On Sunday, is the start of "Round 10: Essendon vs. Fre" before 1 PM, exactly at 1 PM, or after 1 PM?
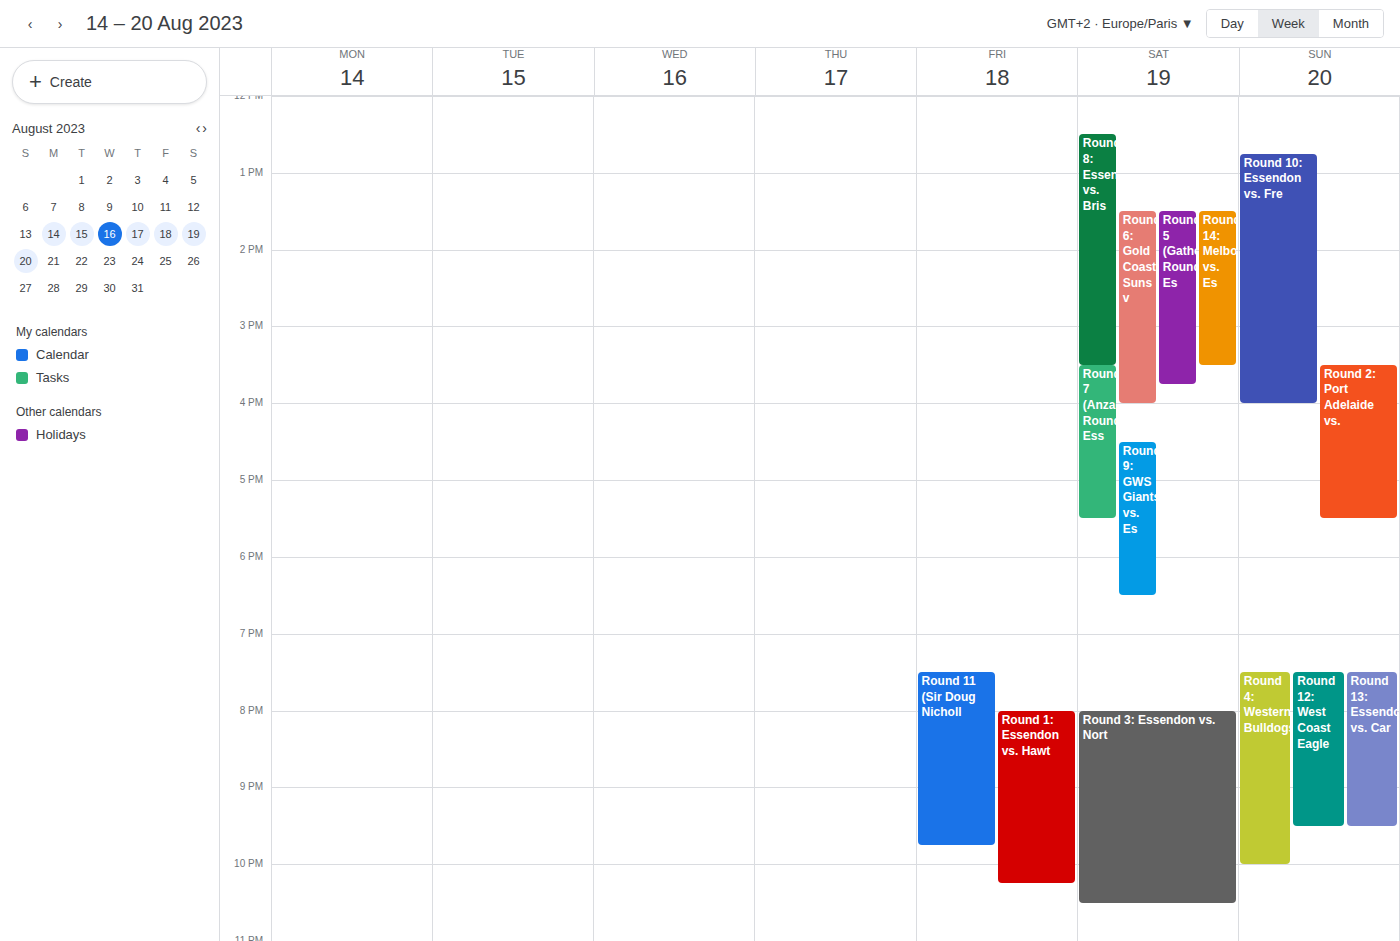
12:45 PM -- before 1 PM, 15 minutes above the 1 PM line.